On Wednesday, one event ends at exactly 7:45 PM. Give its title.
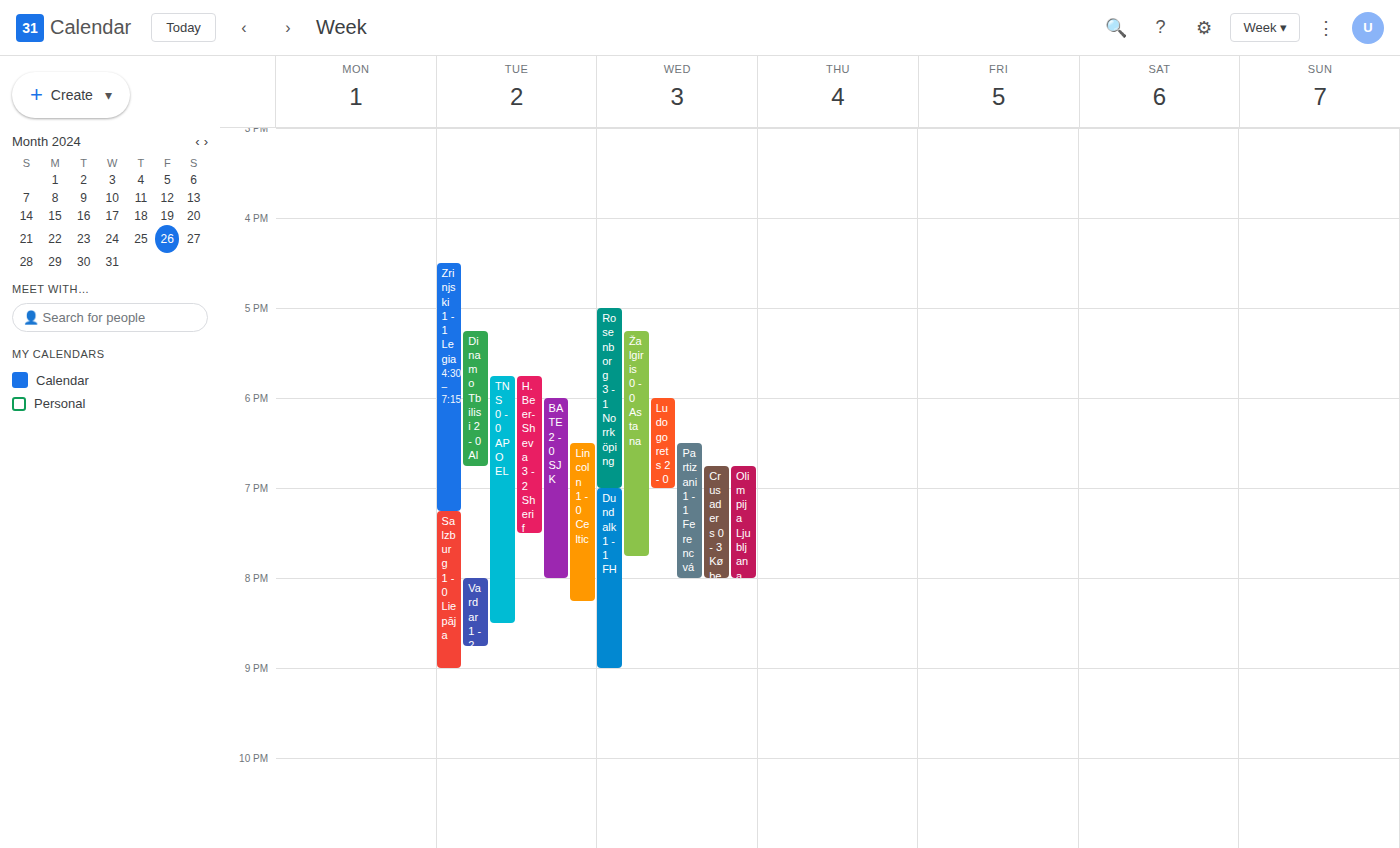
"Žalgiris 0 - 0 Astana"